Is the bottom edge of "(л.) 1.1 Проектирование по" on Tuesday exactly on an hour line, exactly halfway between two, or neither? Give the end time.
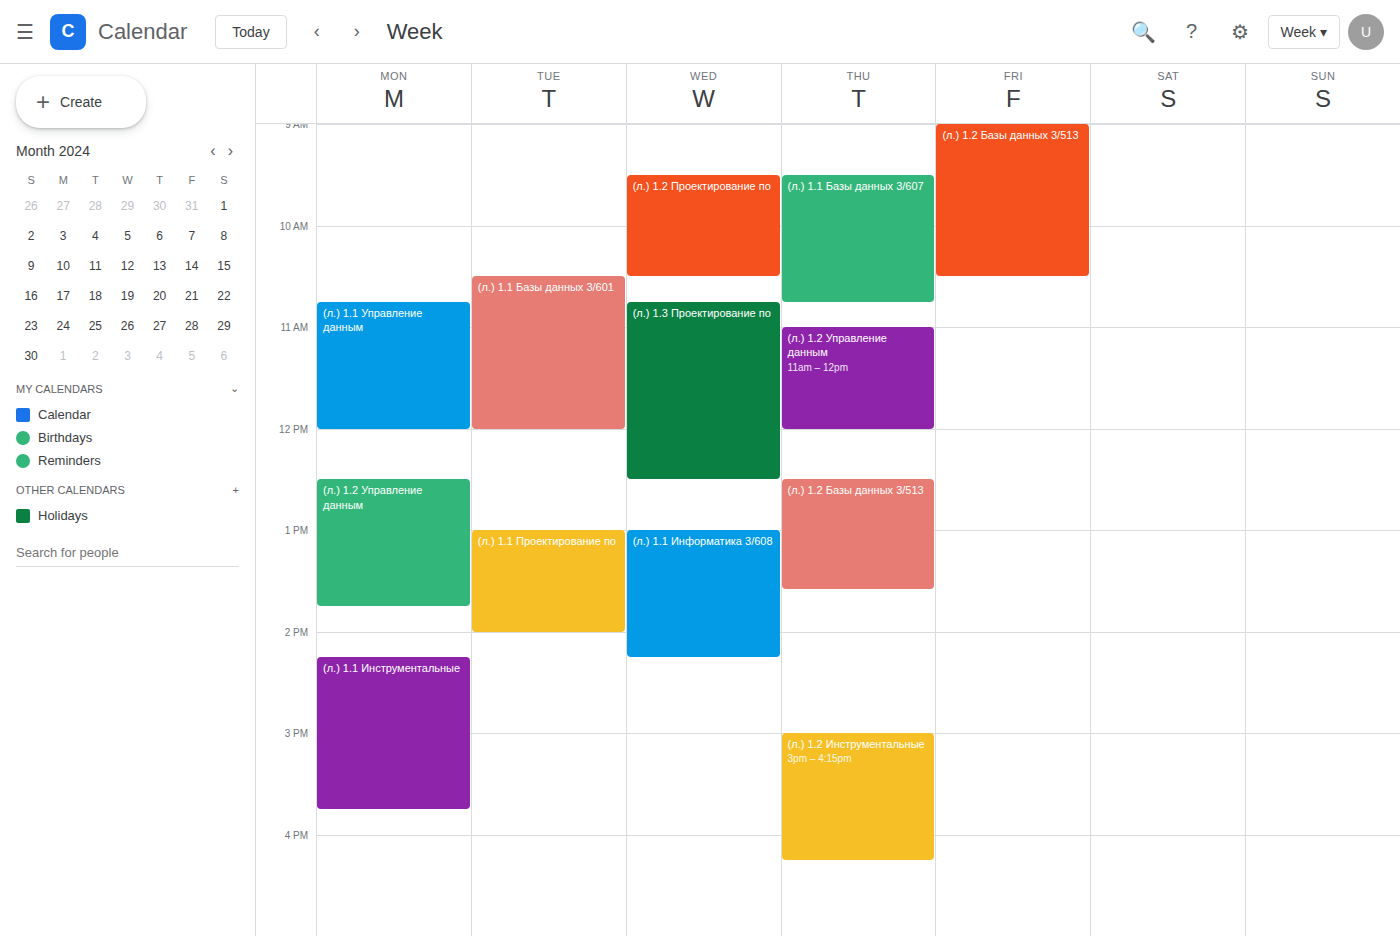
2:00 PM -- exactly on the 2 PM line.